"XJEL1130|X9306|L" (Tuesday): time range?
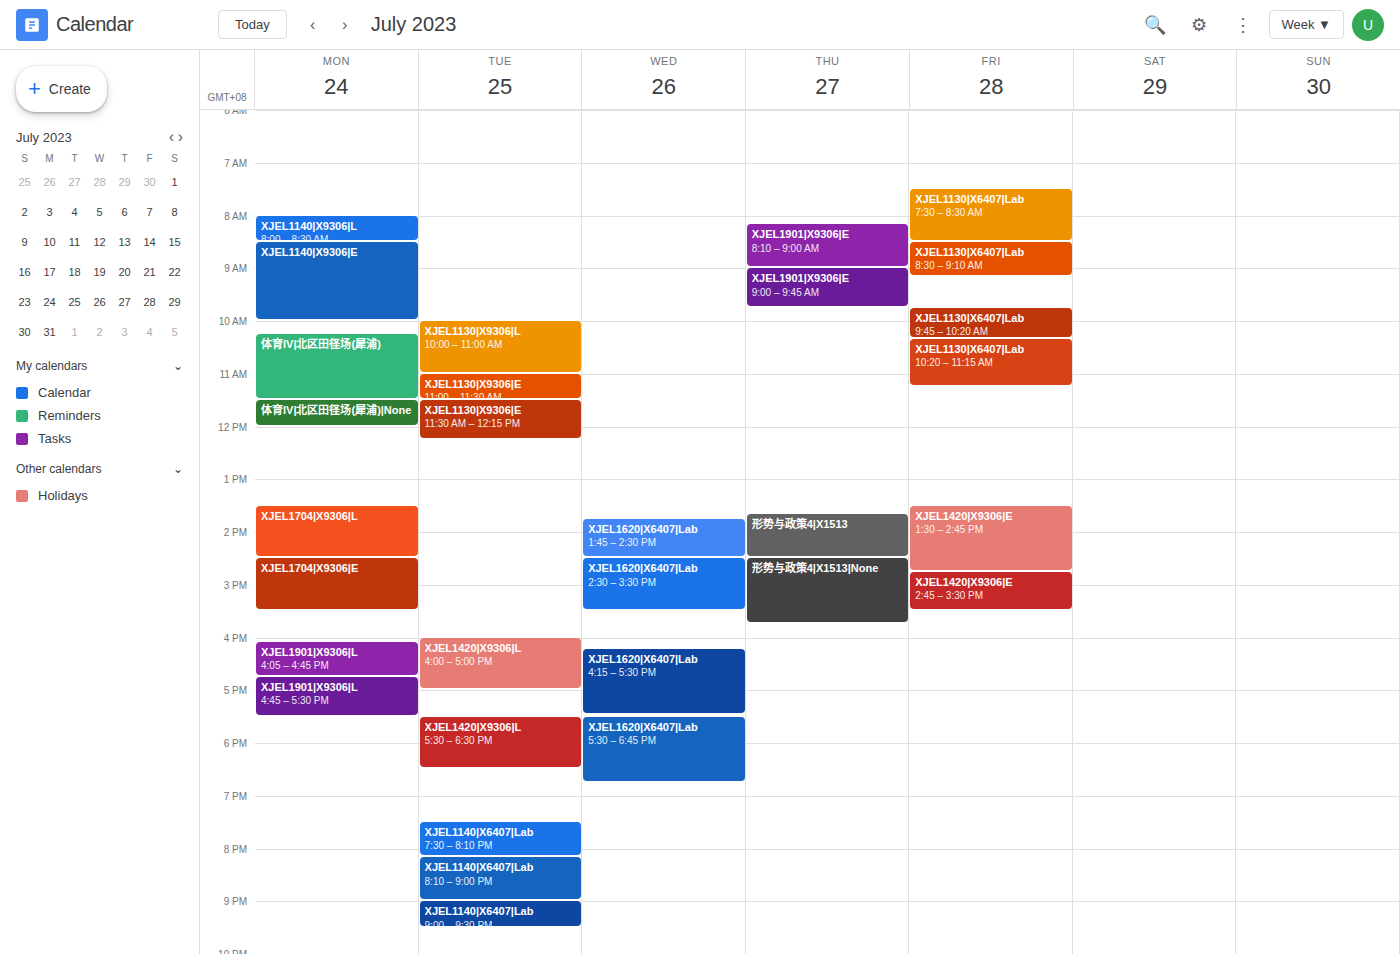
10:00 to 11:00